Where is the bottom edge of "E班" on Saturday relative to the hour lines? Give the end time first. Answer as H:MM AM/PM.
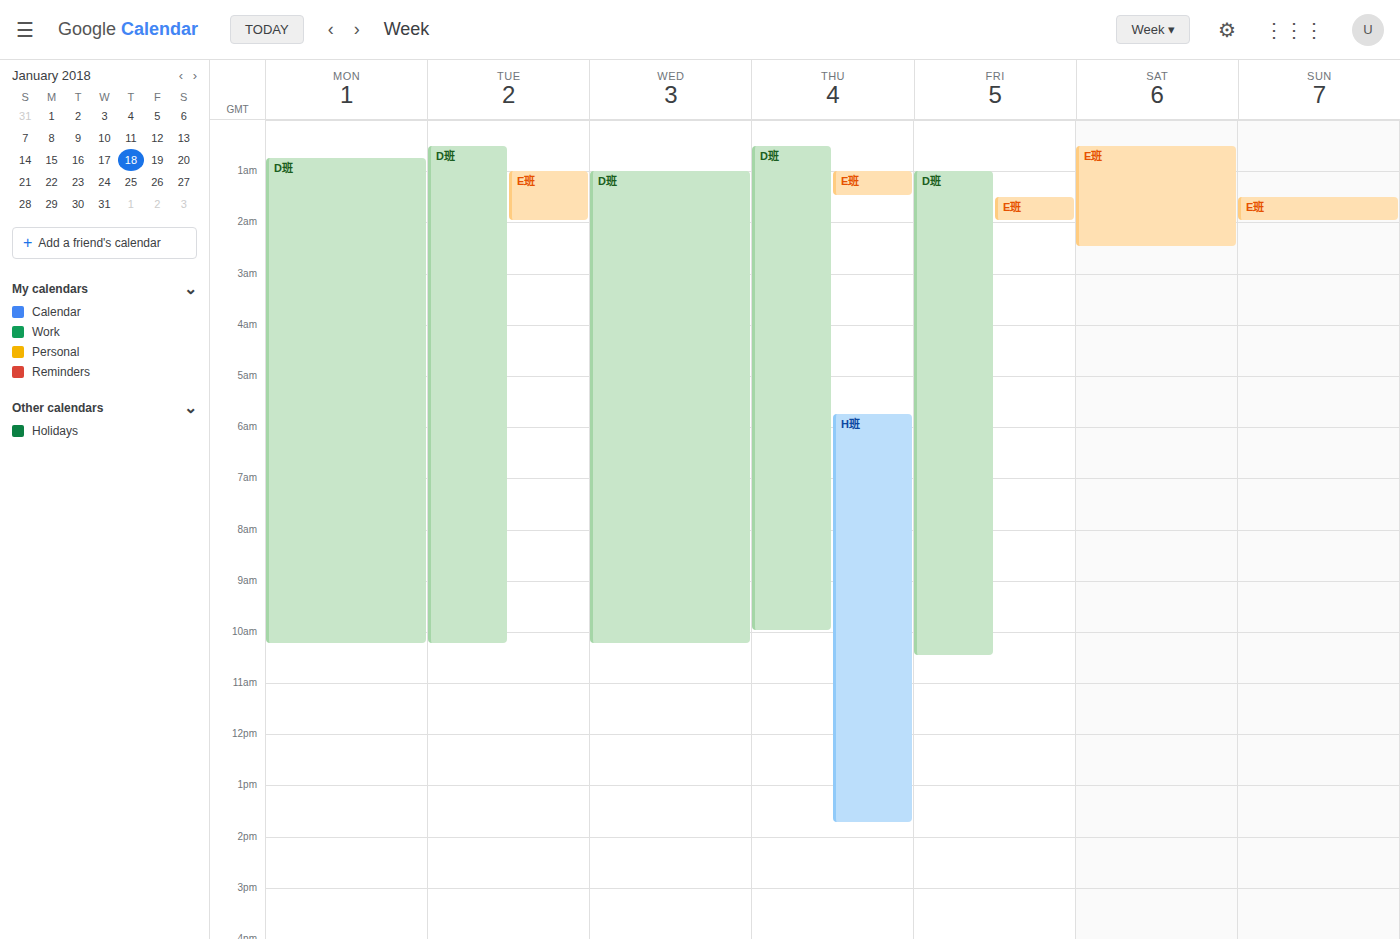
2:30 AM -- halfway between the 2 AM and 3 AM lines.